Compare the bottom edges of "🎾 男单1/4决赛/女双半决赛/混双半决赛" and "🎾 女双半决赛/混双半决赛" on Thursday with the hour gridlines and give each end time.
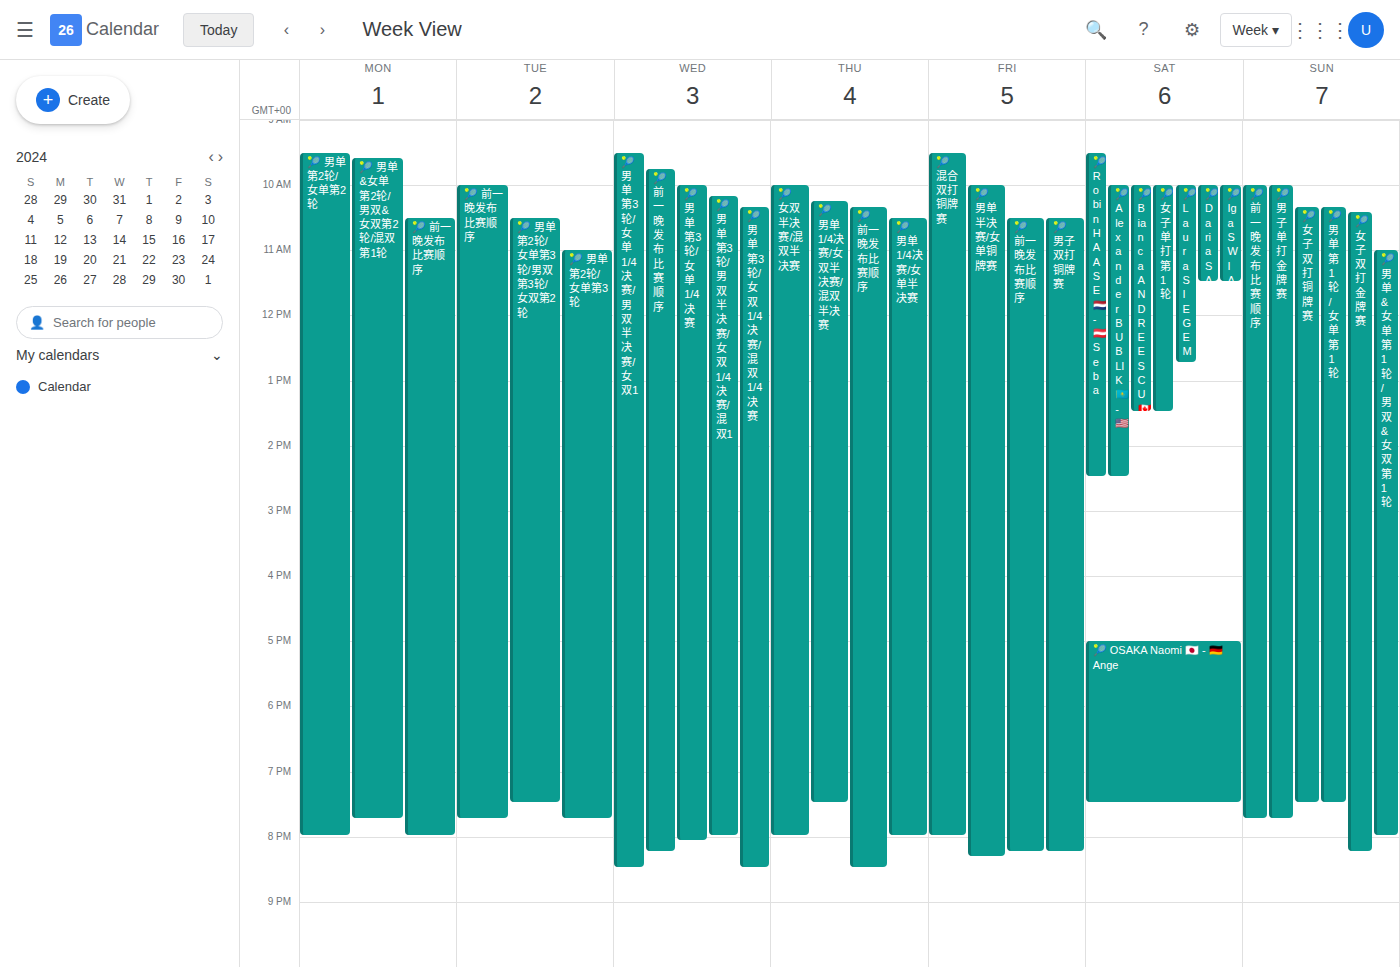
"🎾 男单1/4决赛/女双半决赛/混双半决赛": 7:30 PM, halfway between the 7 PM and 8 PM lines. "🎾 女双半决赛/混双半决赛": 8:00 PM, exactly on the 8 PM line.